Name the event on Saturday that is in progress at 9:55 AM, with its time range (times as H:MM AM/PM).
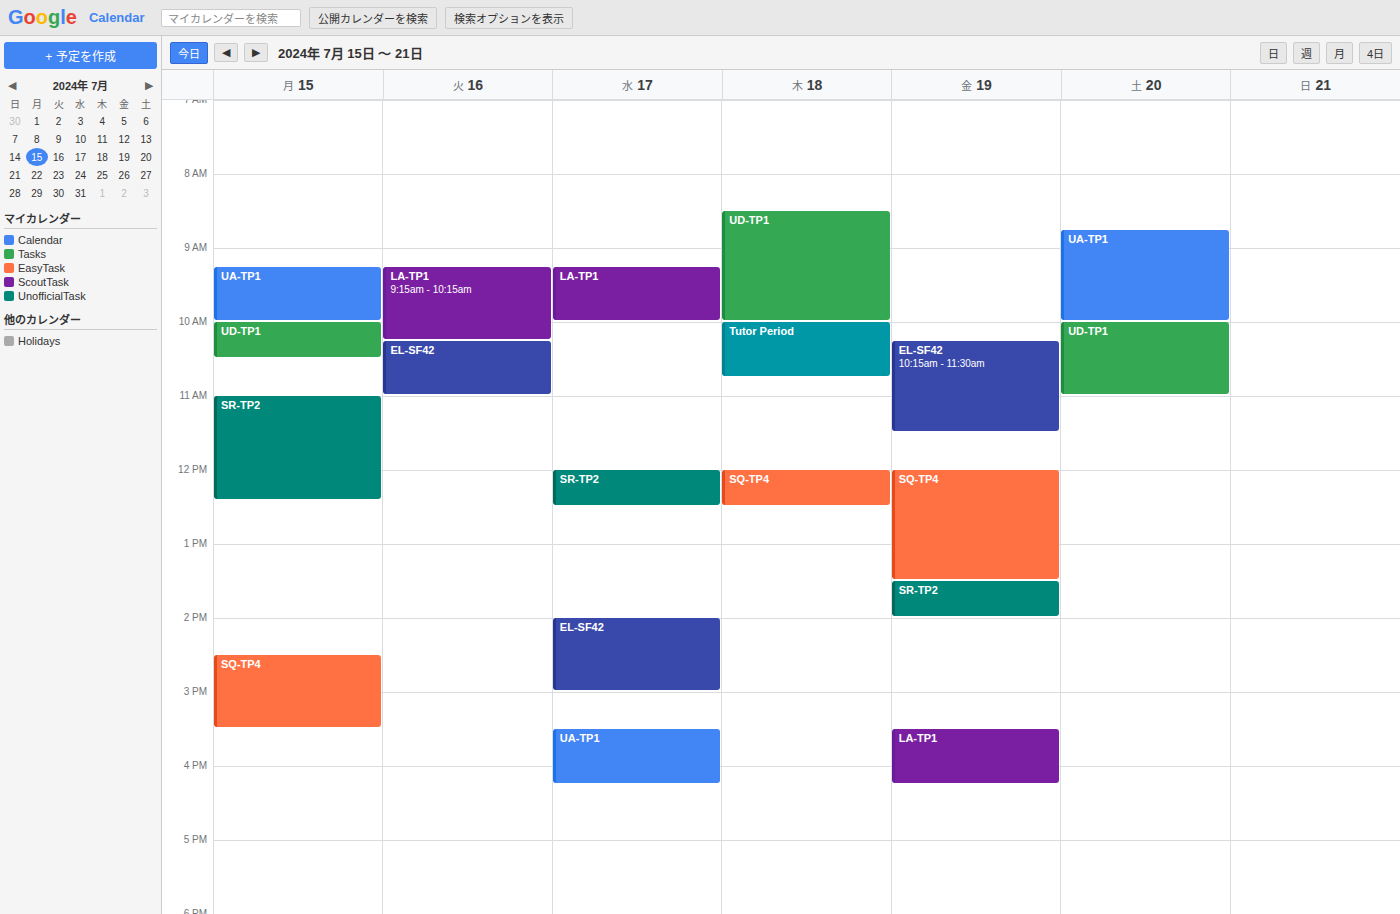
"UA-TP1", 8:45 AM to 10:00 AM